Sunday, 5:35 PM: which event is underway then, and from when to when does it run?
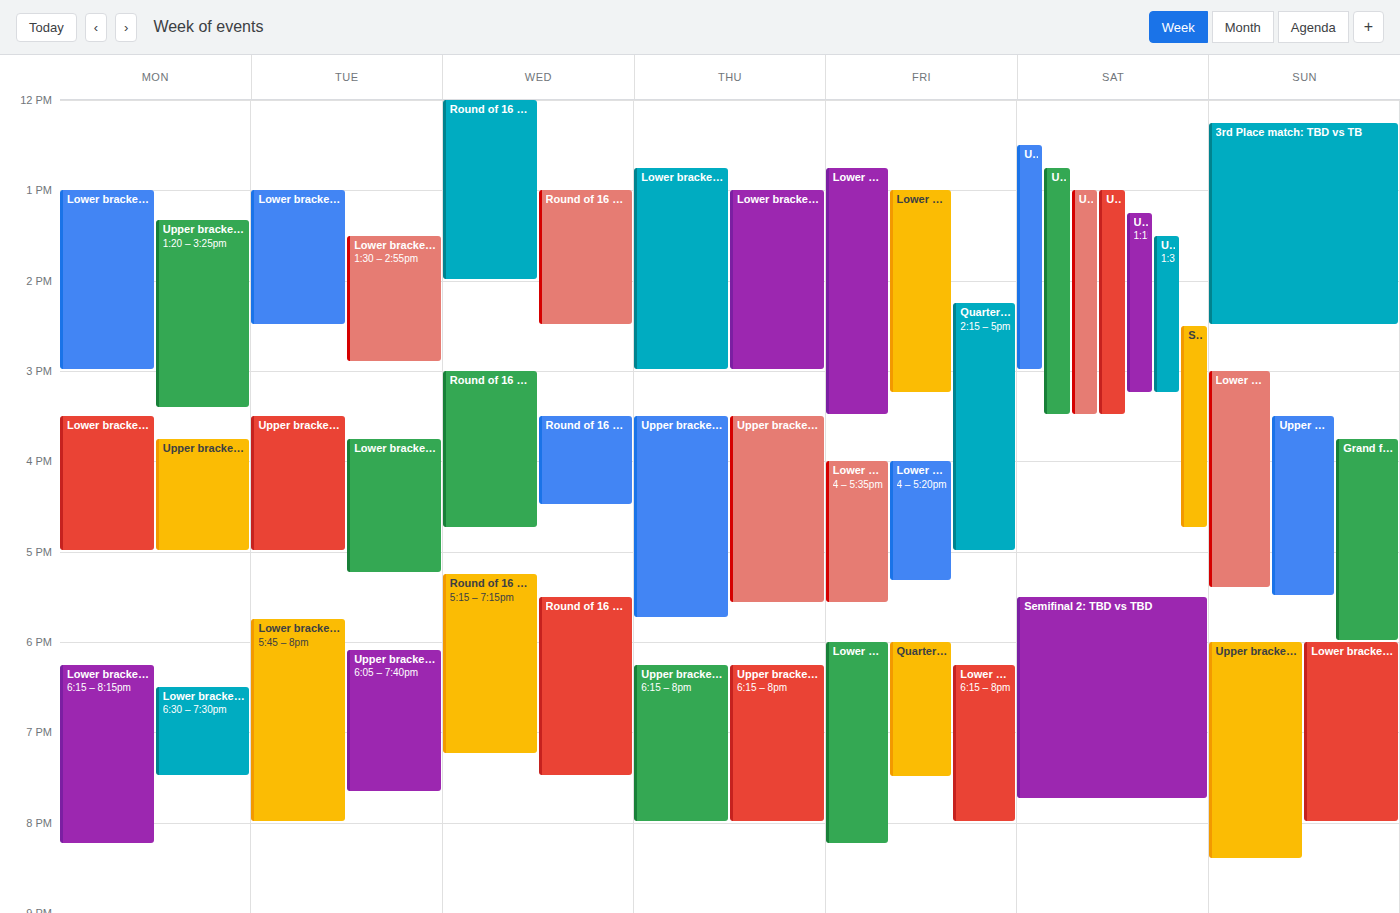
"Grand final: TBD vs TBD", 3:45 PM to 6:00 PM